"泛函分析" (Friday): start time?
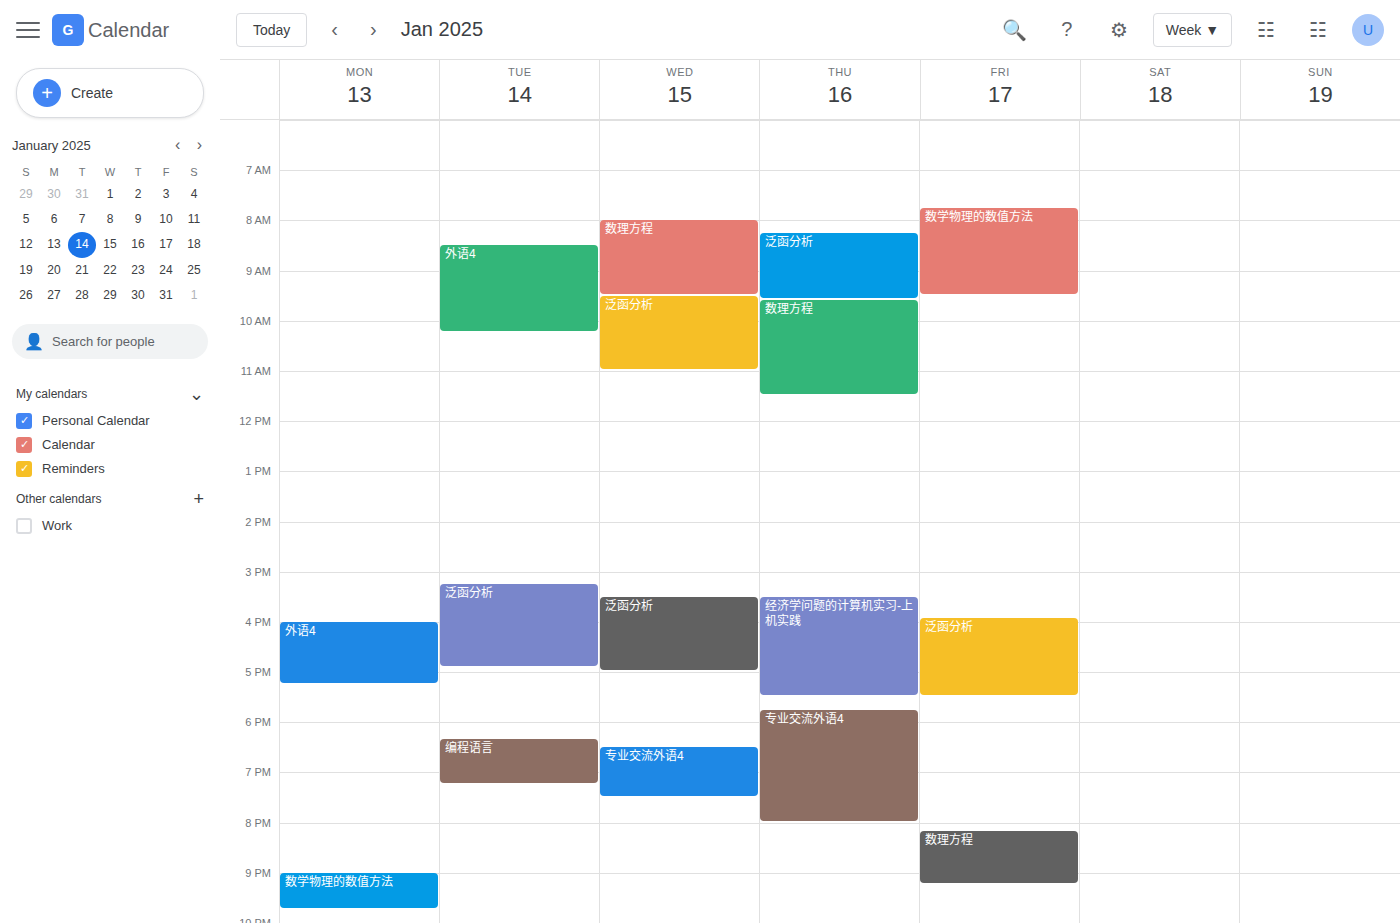
3:55 PM